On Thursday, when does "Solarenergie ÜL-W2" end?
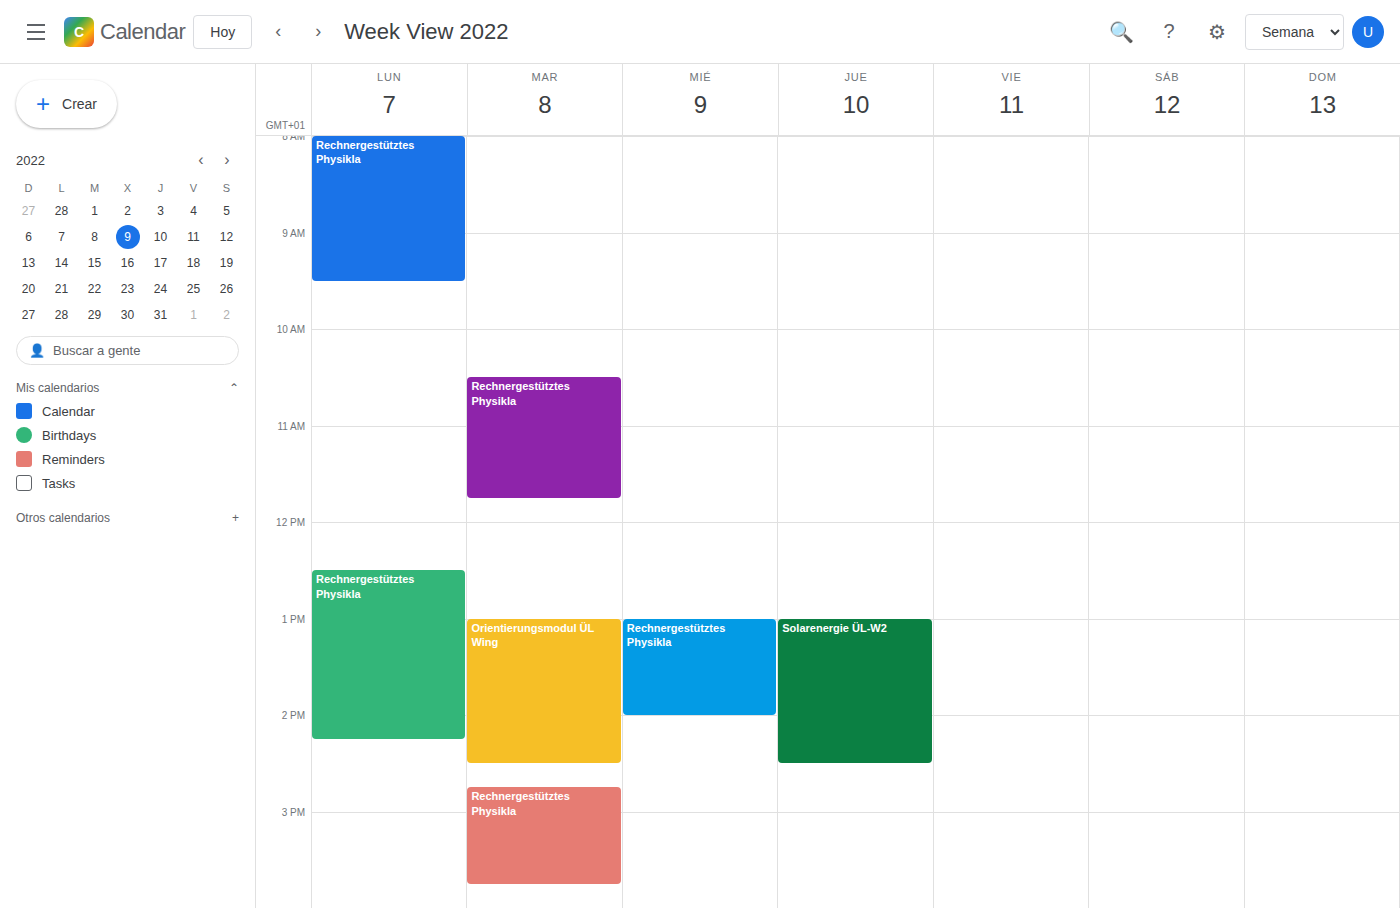
2:30 PM